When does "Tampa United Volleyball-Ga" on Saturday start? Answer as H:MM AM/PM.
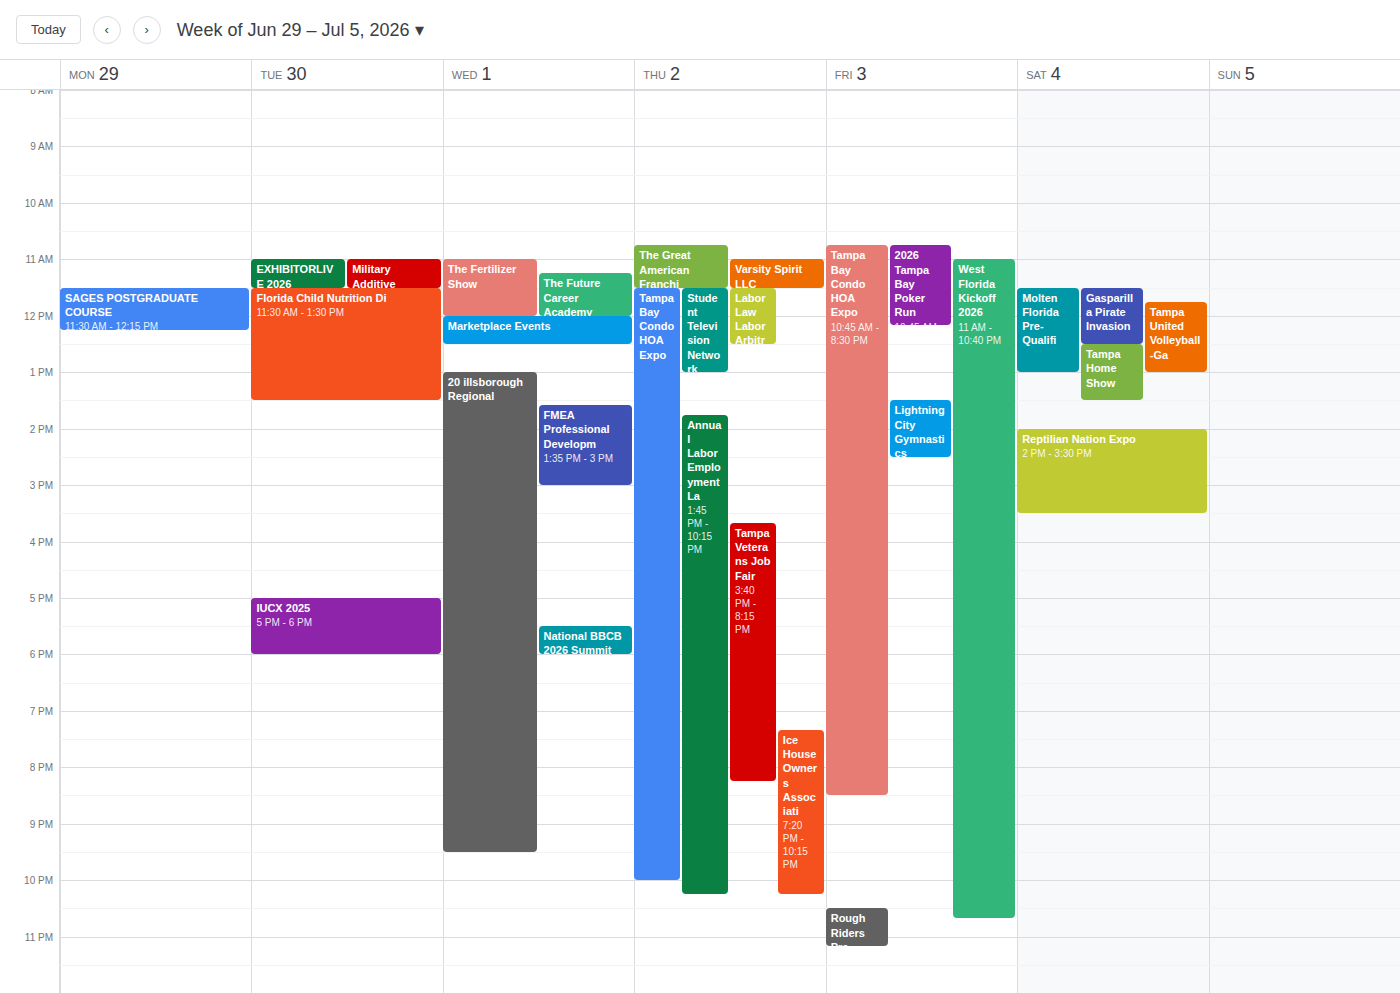
11:45 AM